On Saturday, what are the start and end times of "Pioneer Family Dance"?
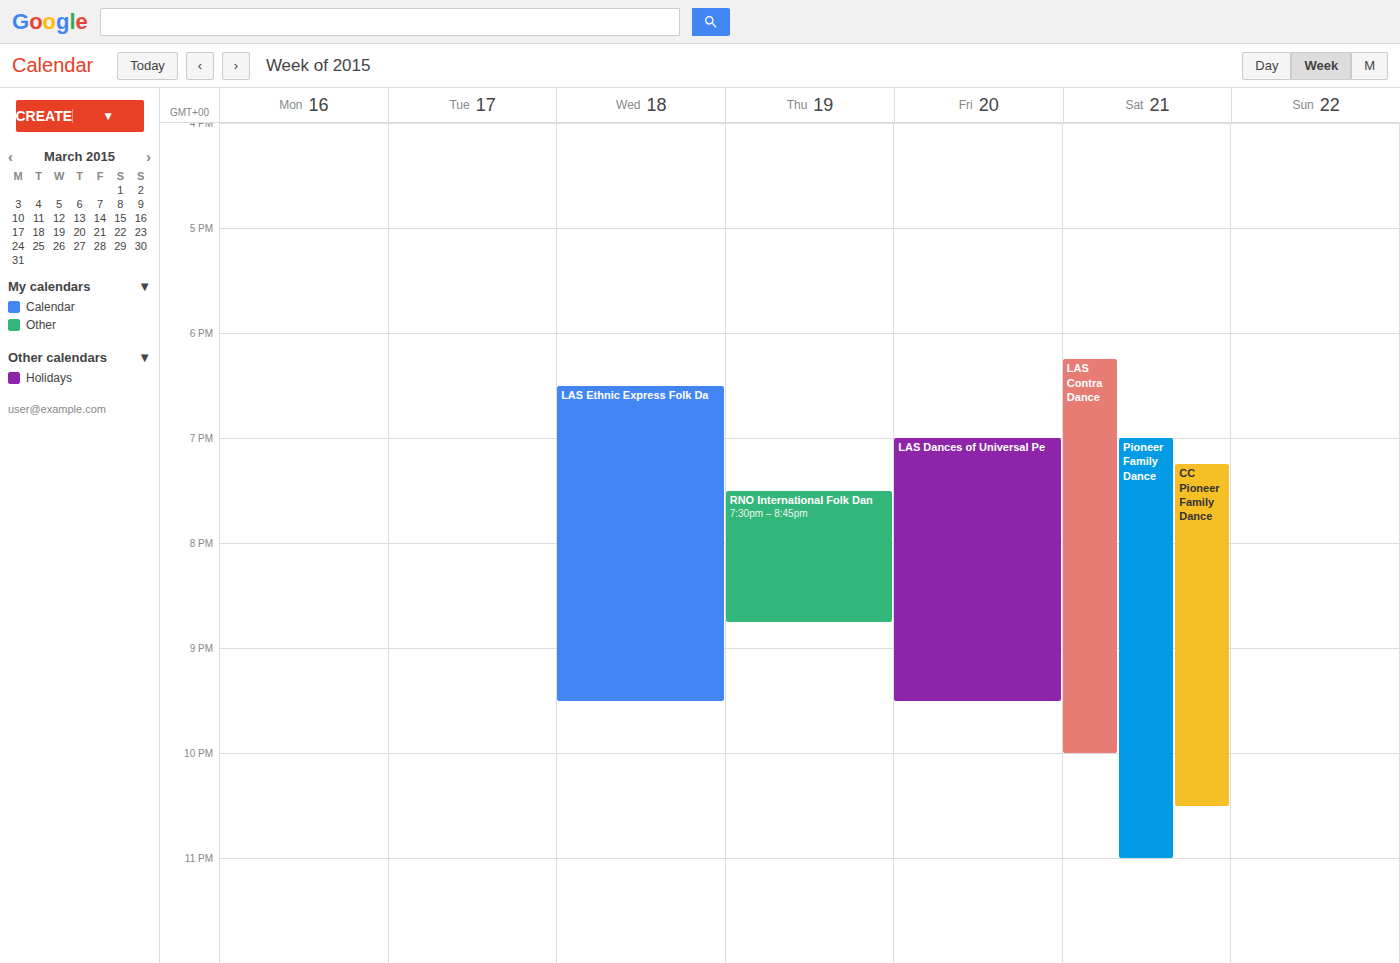
7:00 PM to 11:00 PM